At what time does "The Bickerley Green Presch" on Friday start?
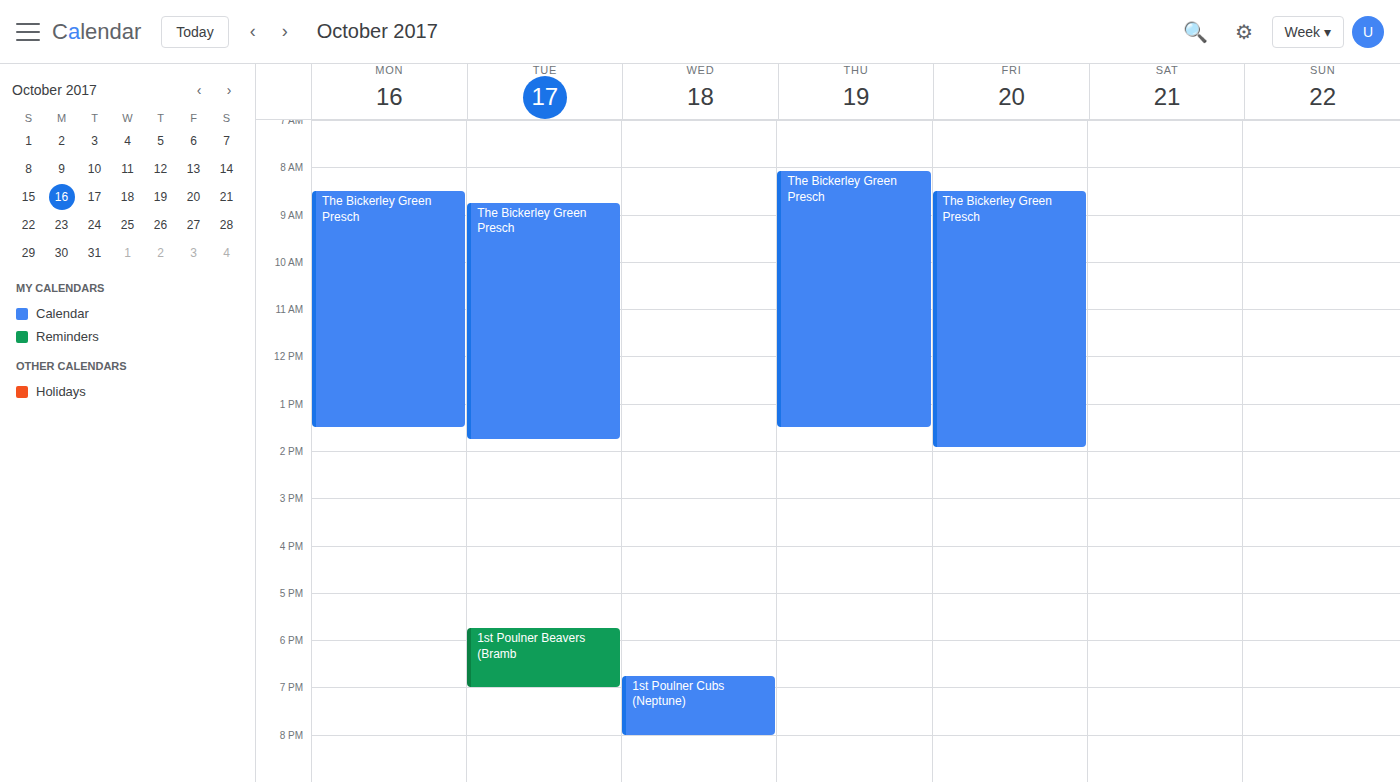
8:30 AM